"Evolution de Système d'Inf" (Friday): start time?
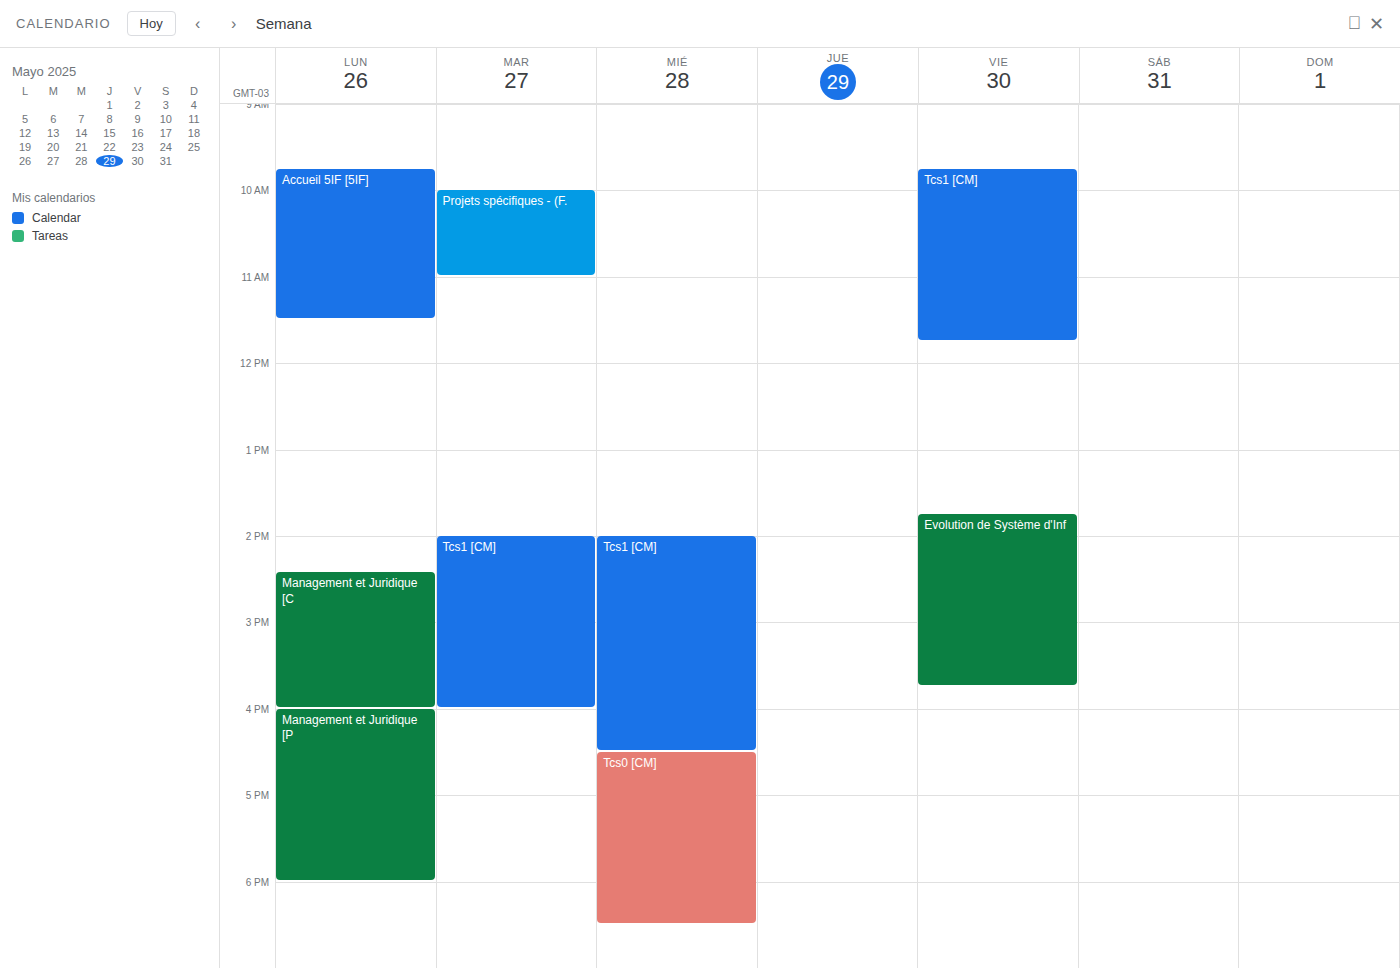
1:45 PM